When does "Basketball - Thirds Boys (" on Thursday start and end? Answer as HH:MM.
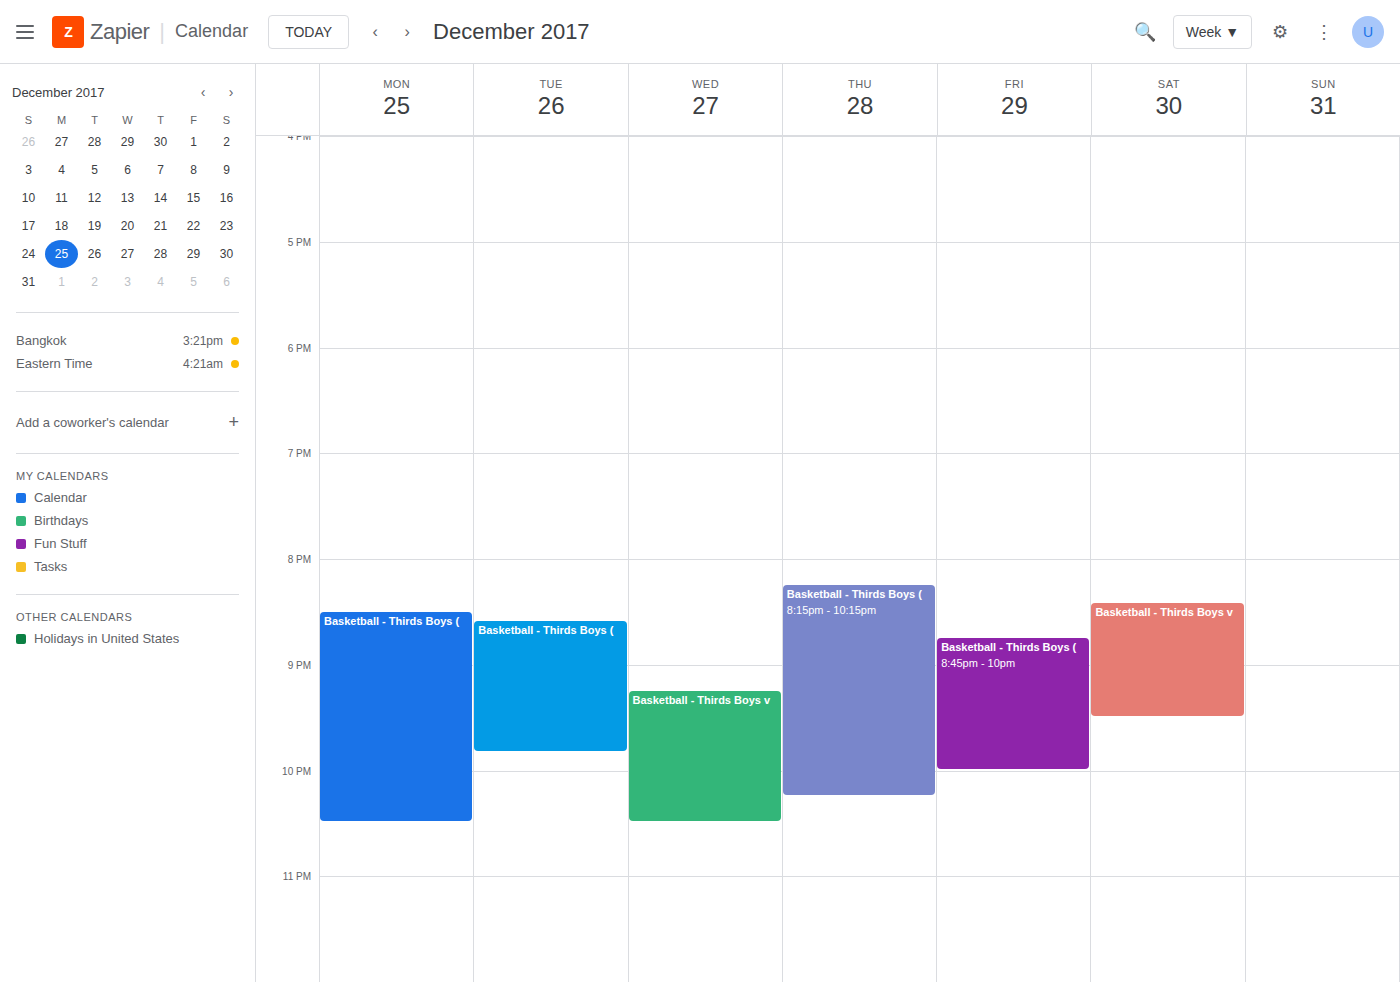
20:15 to 22:15